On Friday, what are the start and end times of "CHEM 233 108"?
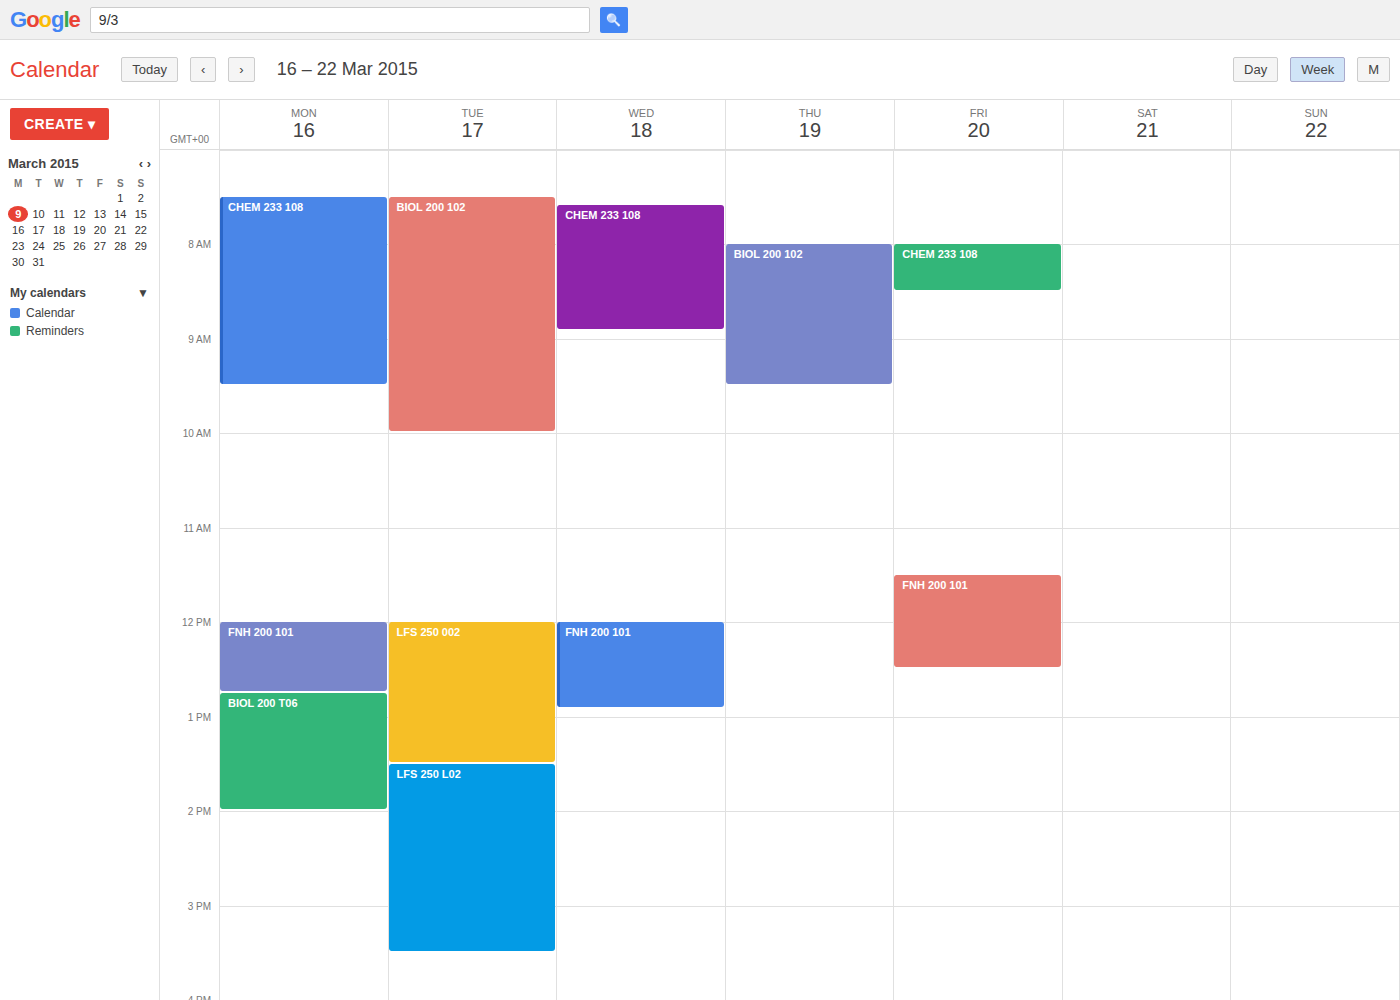
8:00 AM to 8:30 AM